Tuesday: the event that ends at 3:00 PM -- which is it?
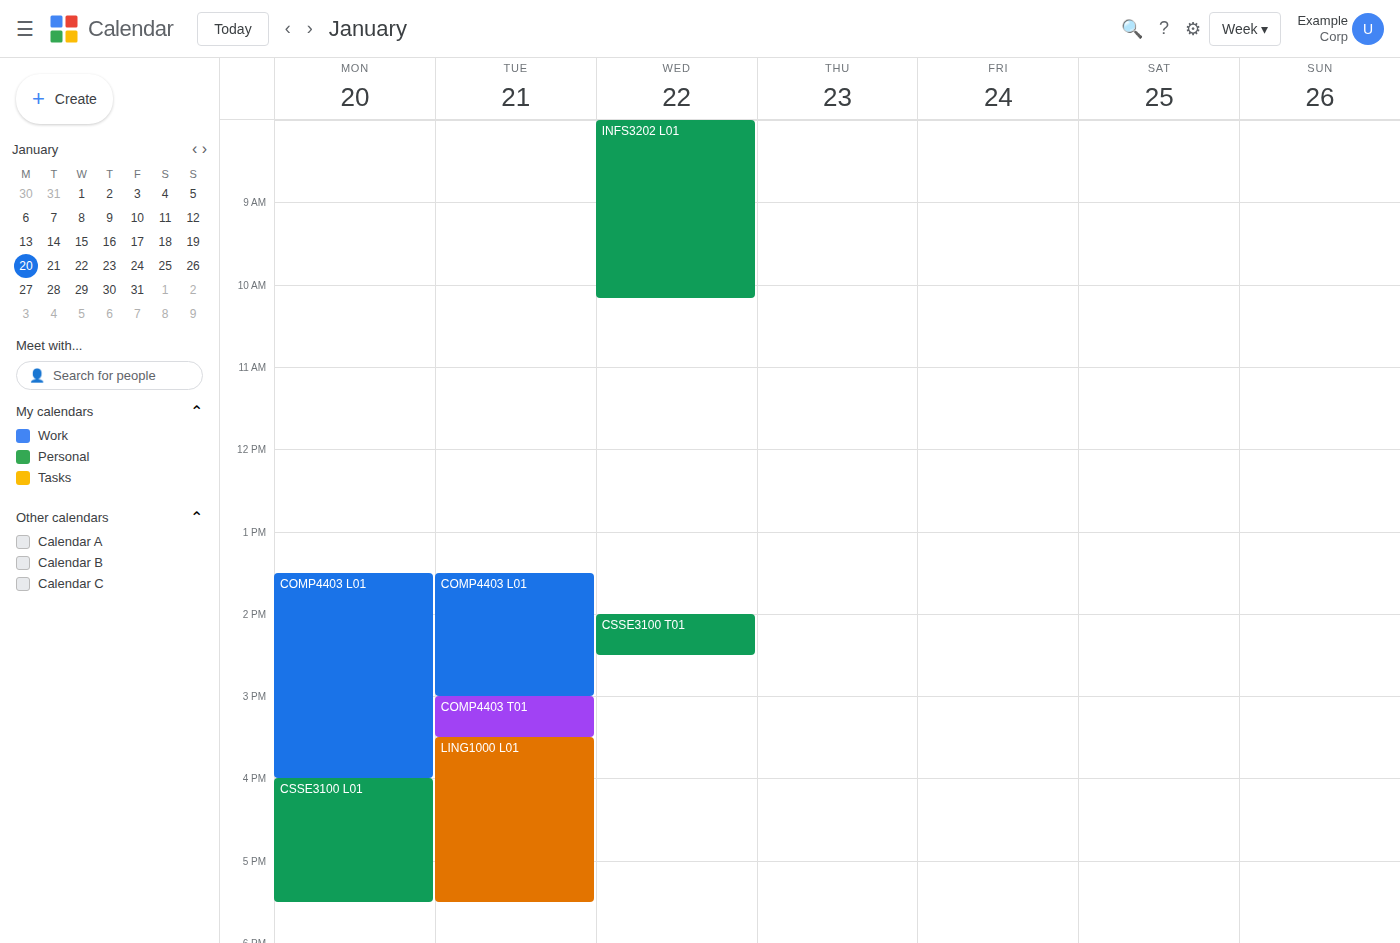
"COMP4403 L01"